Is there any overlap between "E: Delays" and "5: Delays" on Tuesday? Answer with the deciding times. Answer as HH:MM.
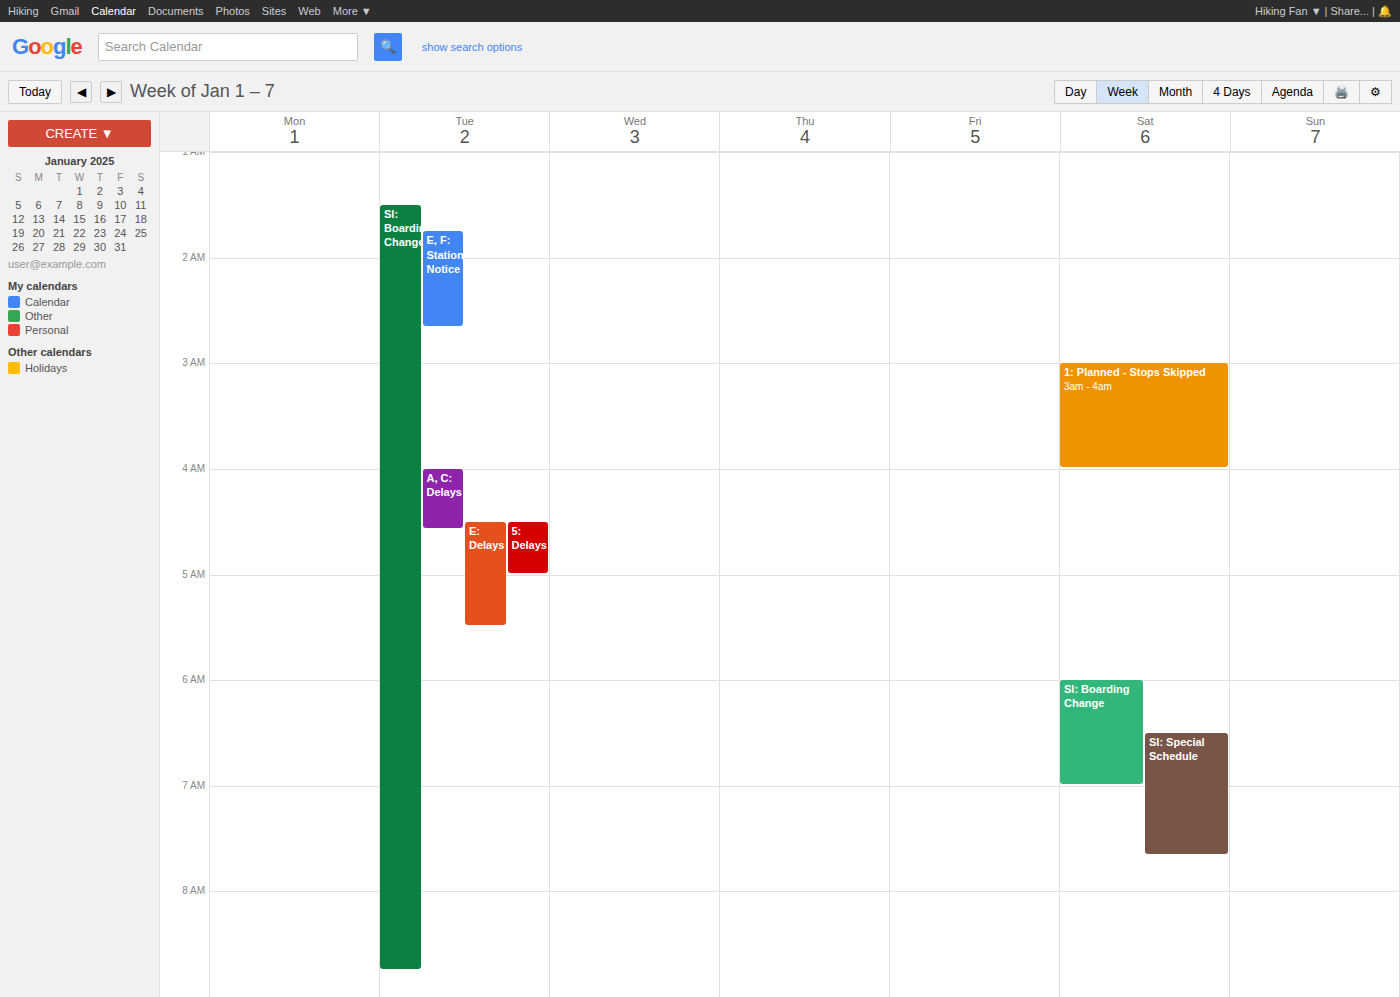
"E: Delays" starts at 04:30, before "5: Delays" ends at 05:00 -- they overlap.